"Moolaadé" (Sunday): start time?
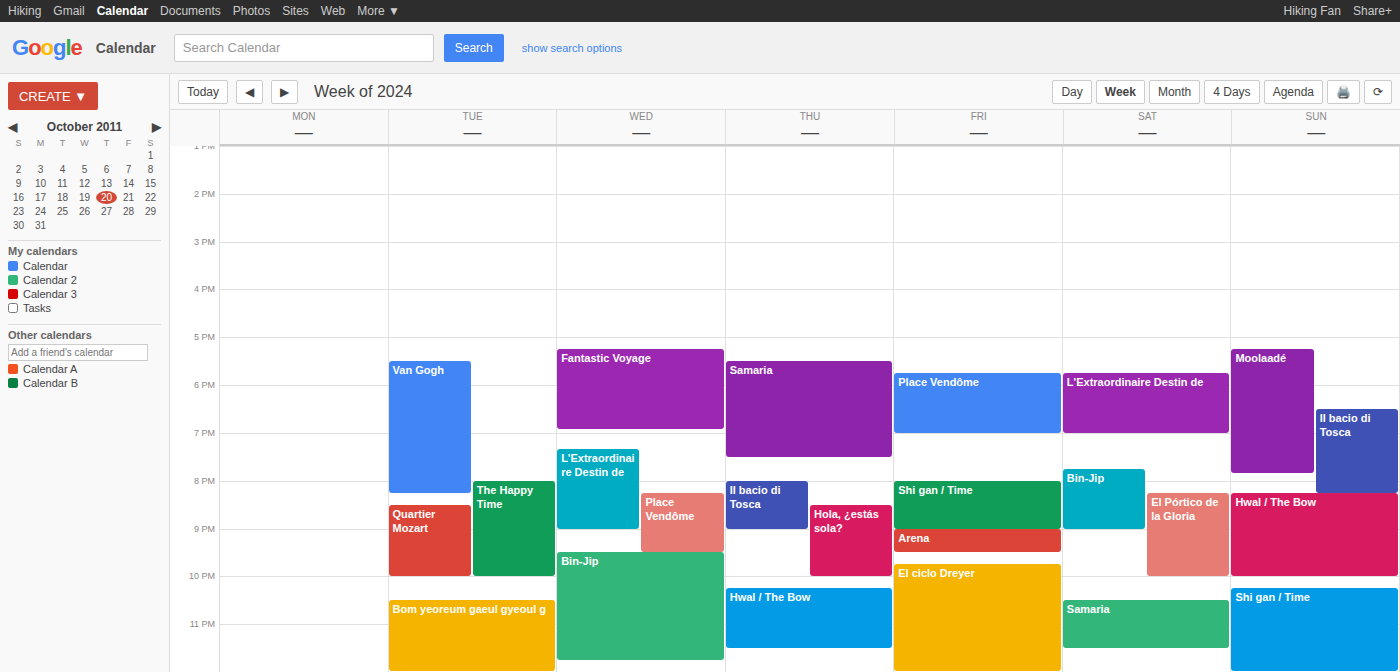
5:15 PM